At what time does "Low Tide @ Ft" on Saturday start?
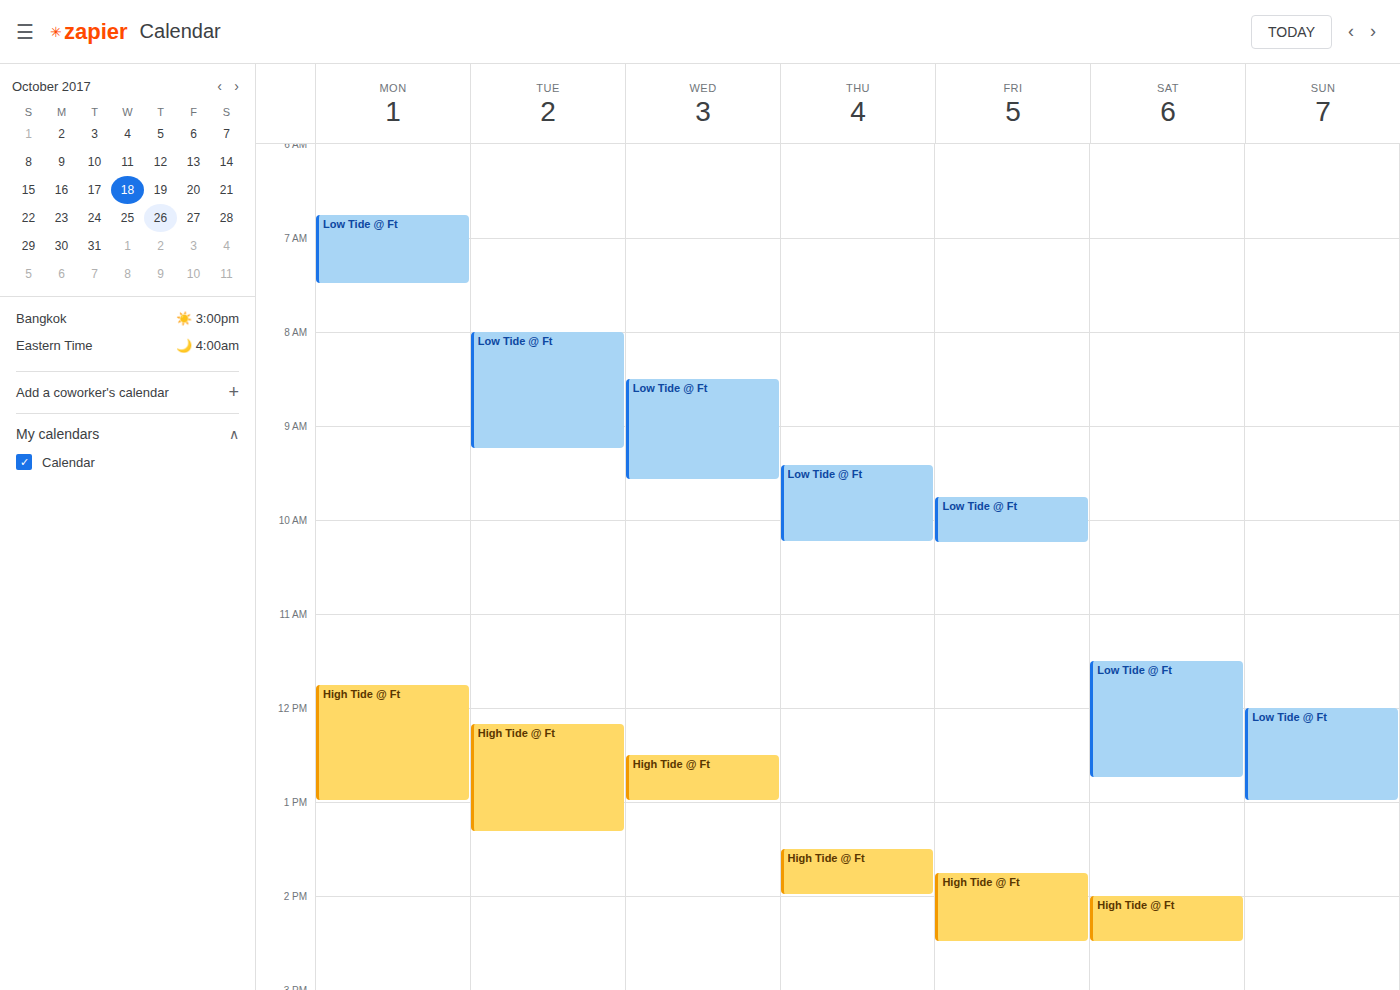
11:30 AM